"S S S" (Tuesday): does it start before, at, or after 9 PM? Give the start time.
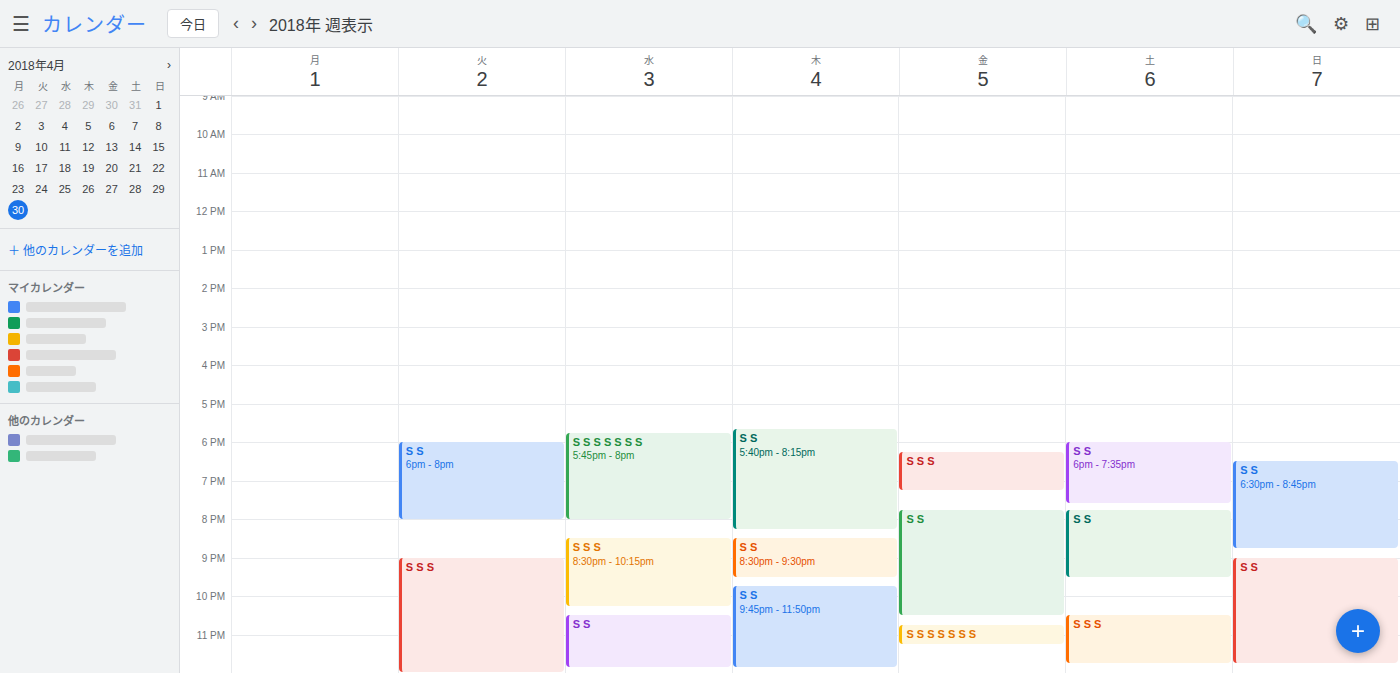
9:00 PM -- exactly at 9 PM, on the 9 PM line.